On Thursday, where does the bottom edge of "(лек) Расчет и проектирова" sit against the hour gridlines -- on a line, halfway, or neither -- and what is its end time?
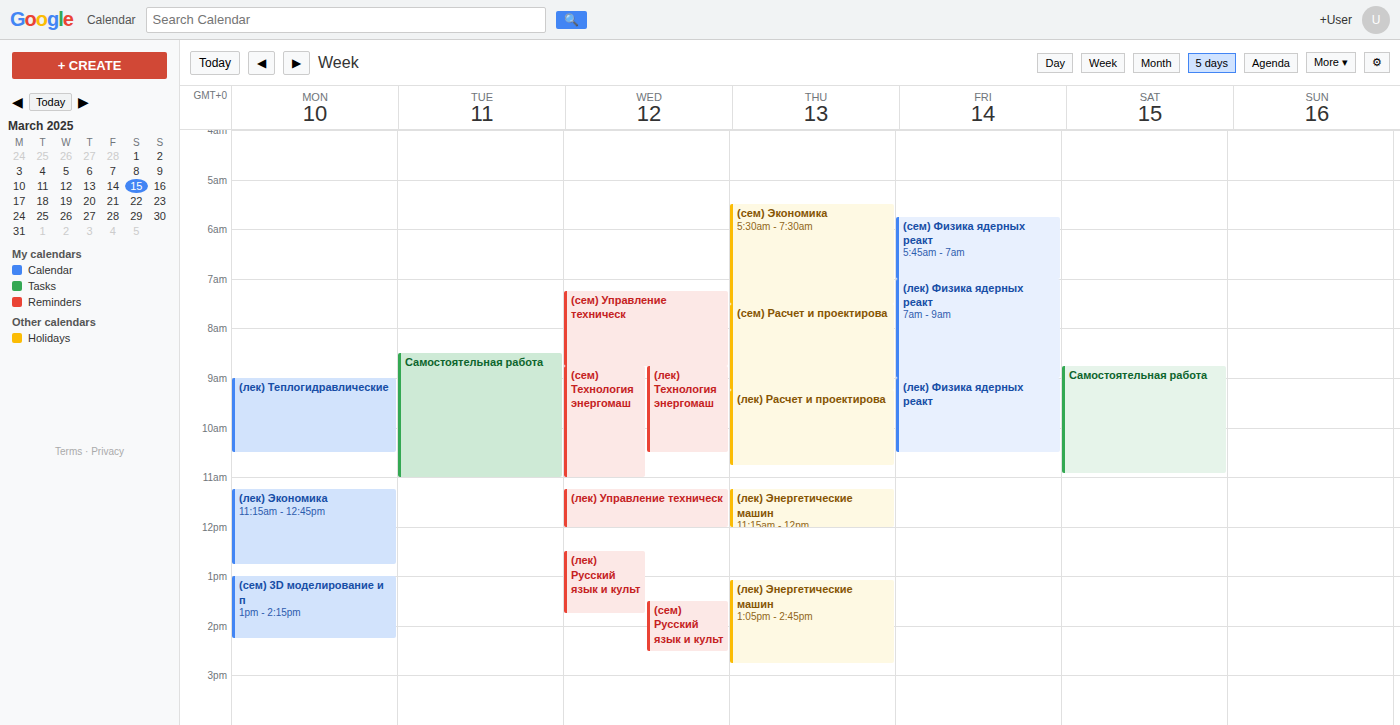
10:45 AM -- neither: three quarters of the way from the 10 AM line to the 11 AM line.